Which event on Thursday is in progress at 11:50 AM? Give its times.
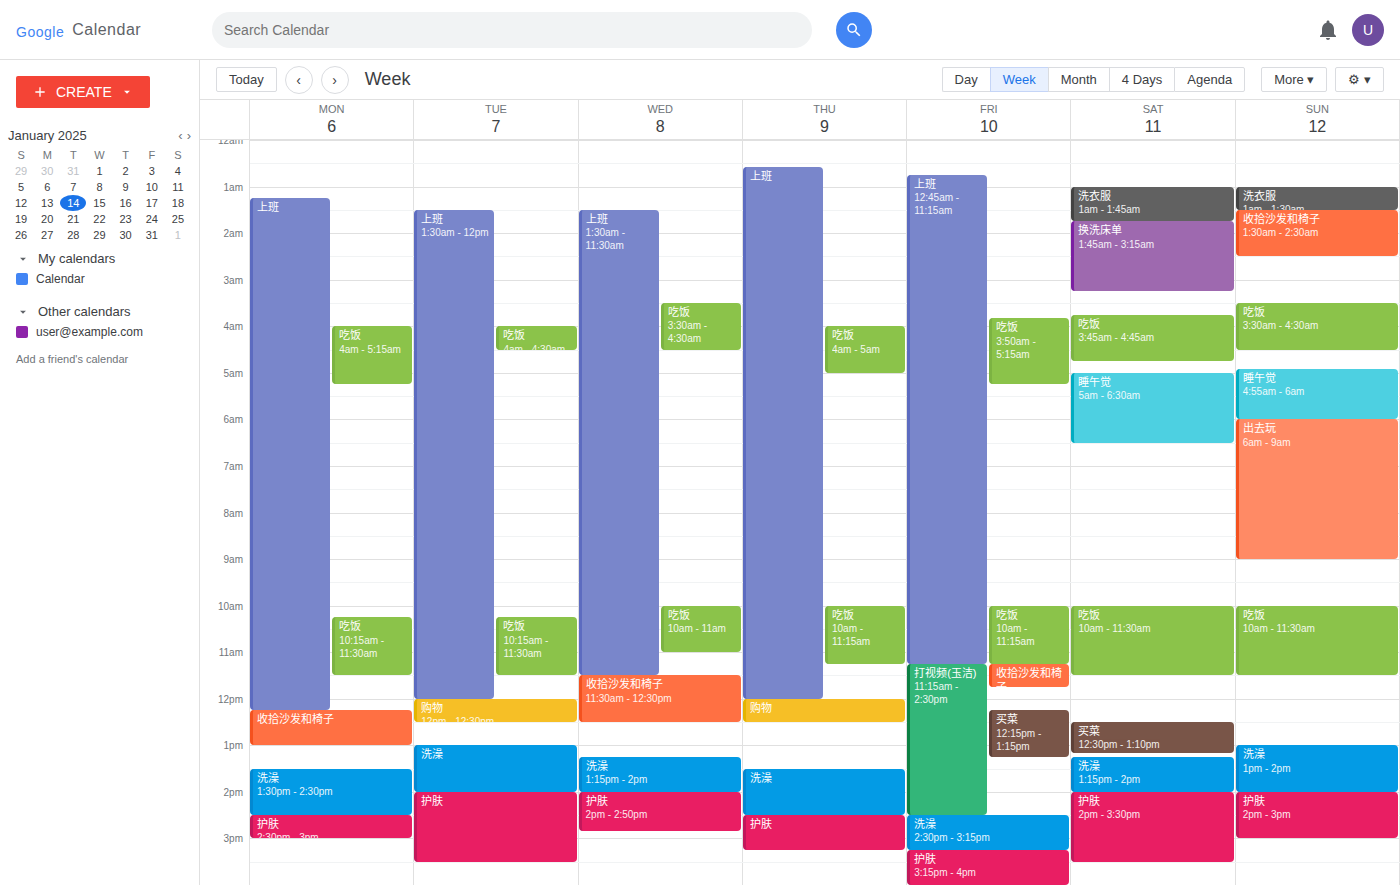
"上班", 12:35 AM to 12:00 PM